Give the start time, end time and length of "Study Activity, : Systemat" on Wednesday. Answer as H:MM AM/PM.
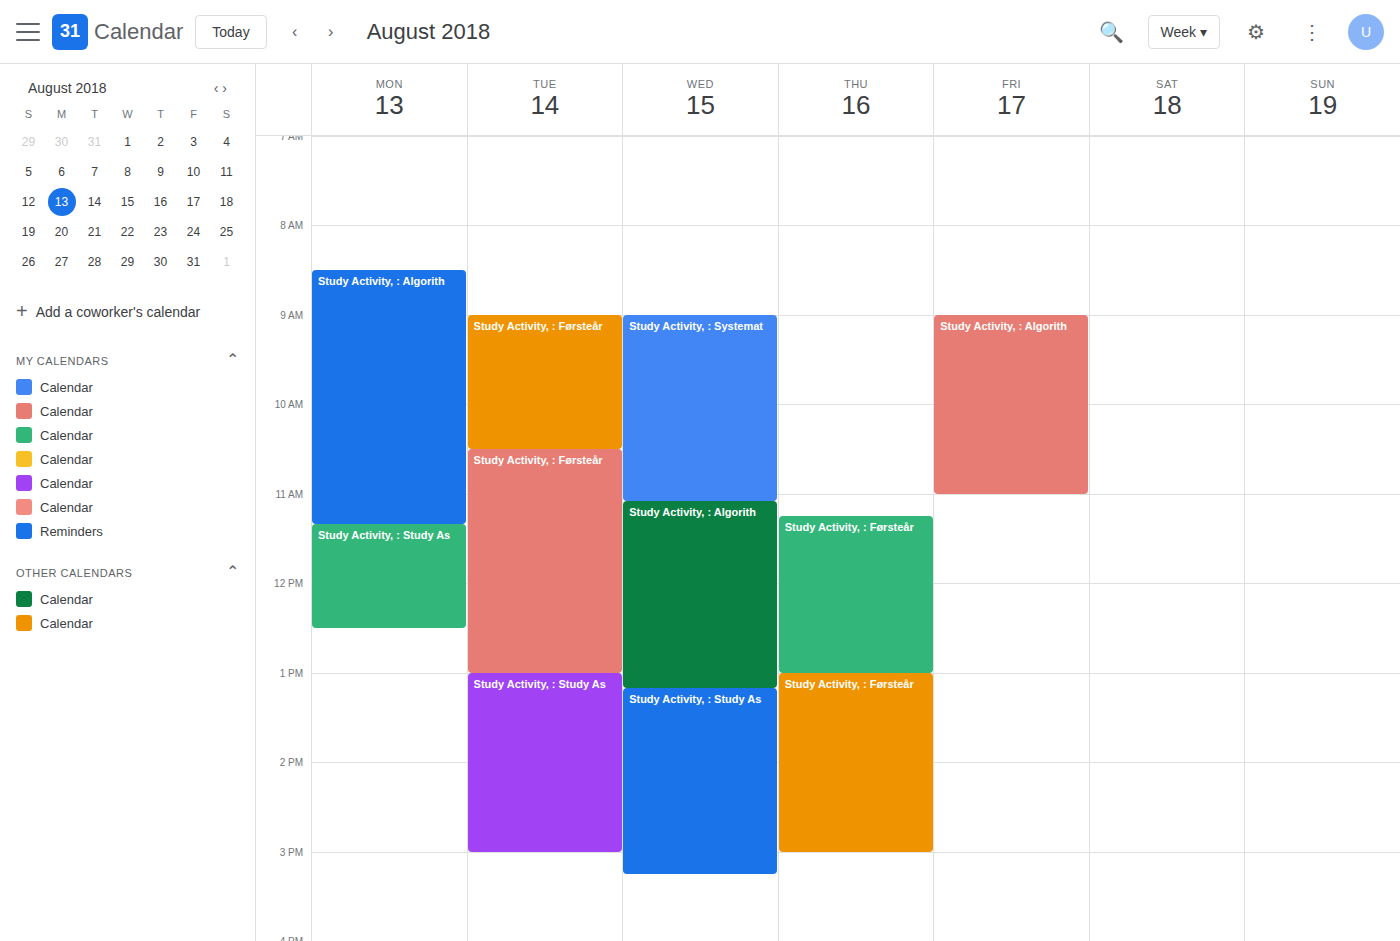
9:00 AM to 11:05 AM, 2 hours 5 minutes